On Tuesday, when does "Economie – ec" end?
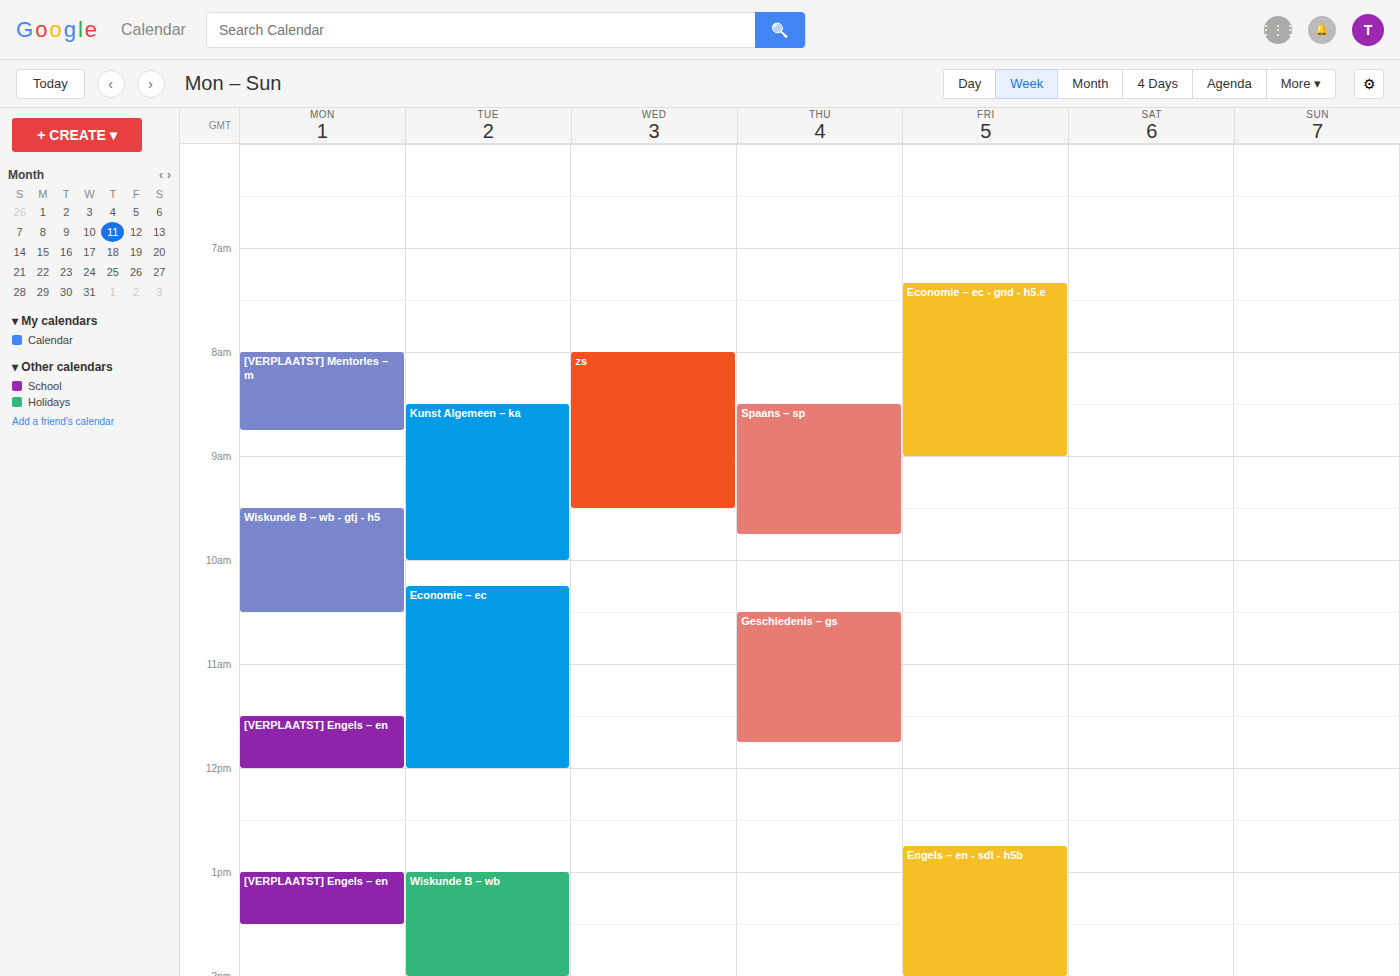
12:00 PM